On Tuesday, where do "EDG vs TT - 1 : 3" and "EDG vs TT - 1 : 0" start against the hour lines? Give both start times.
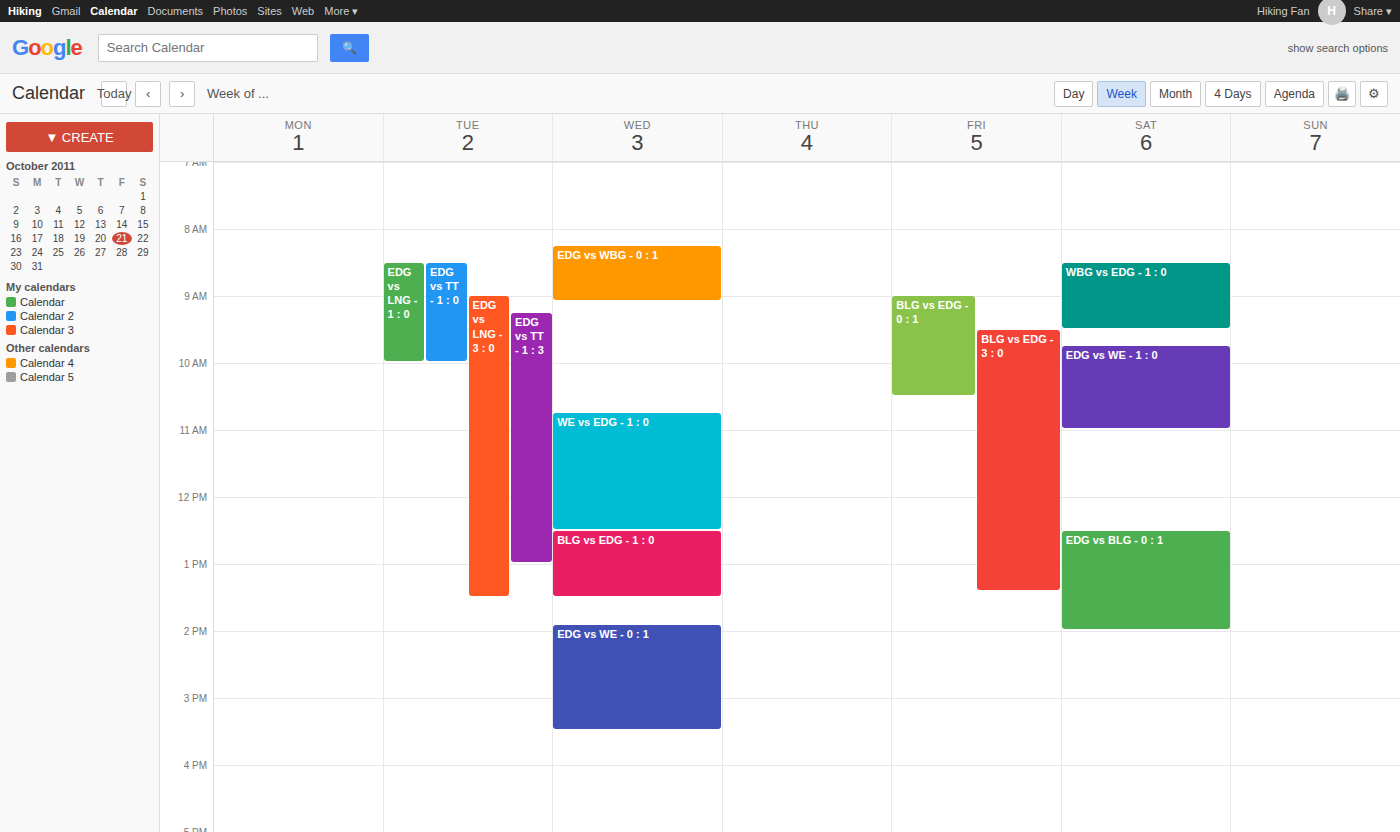
"EDG vs TT - 1 : 3": 09:15, neither: a quarter of the way from the 09:00 line to the 10:00 line. "EDG vs TT - 1 : 0": 08:30, halfway between the 08:00 and 09:00 lines.